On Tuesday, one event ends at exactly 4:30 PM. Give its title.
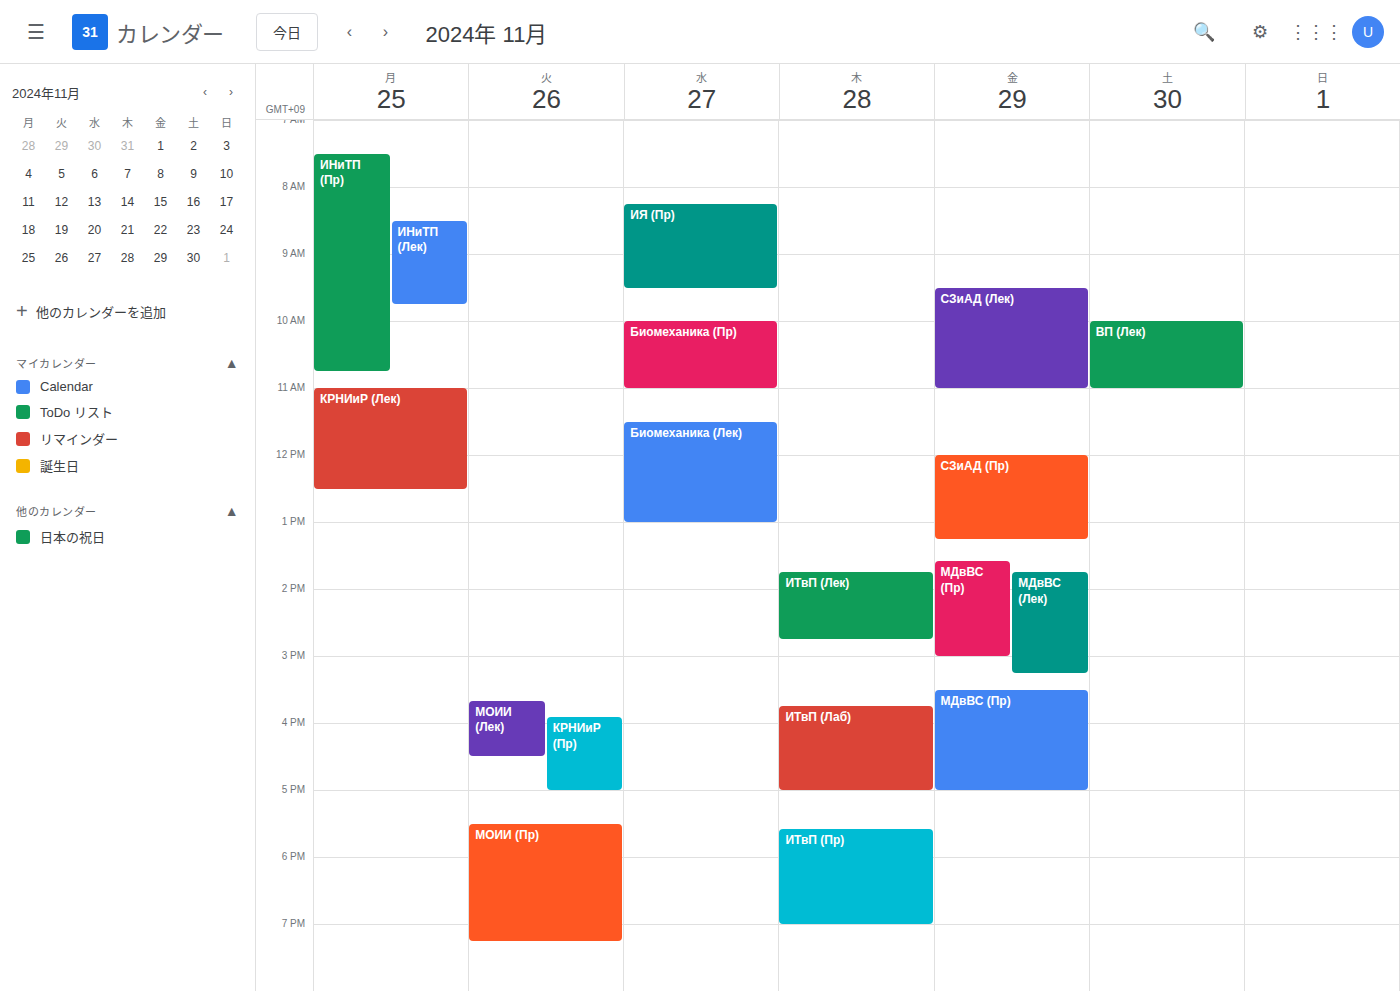
"МОИИ (Лек)"